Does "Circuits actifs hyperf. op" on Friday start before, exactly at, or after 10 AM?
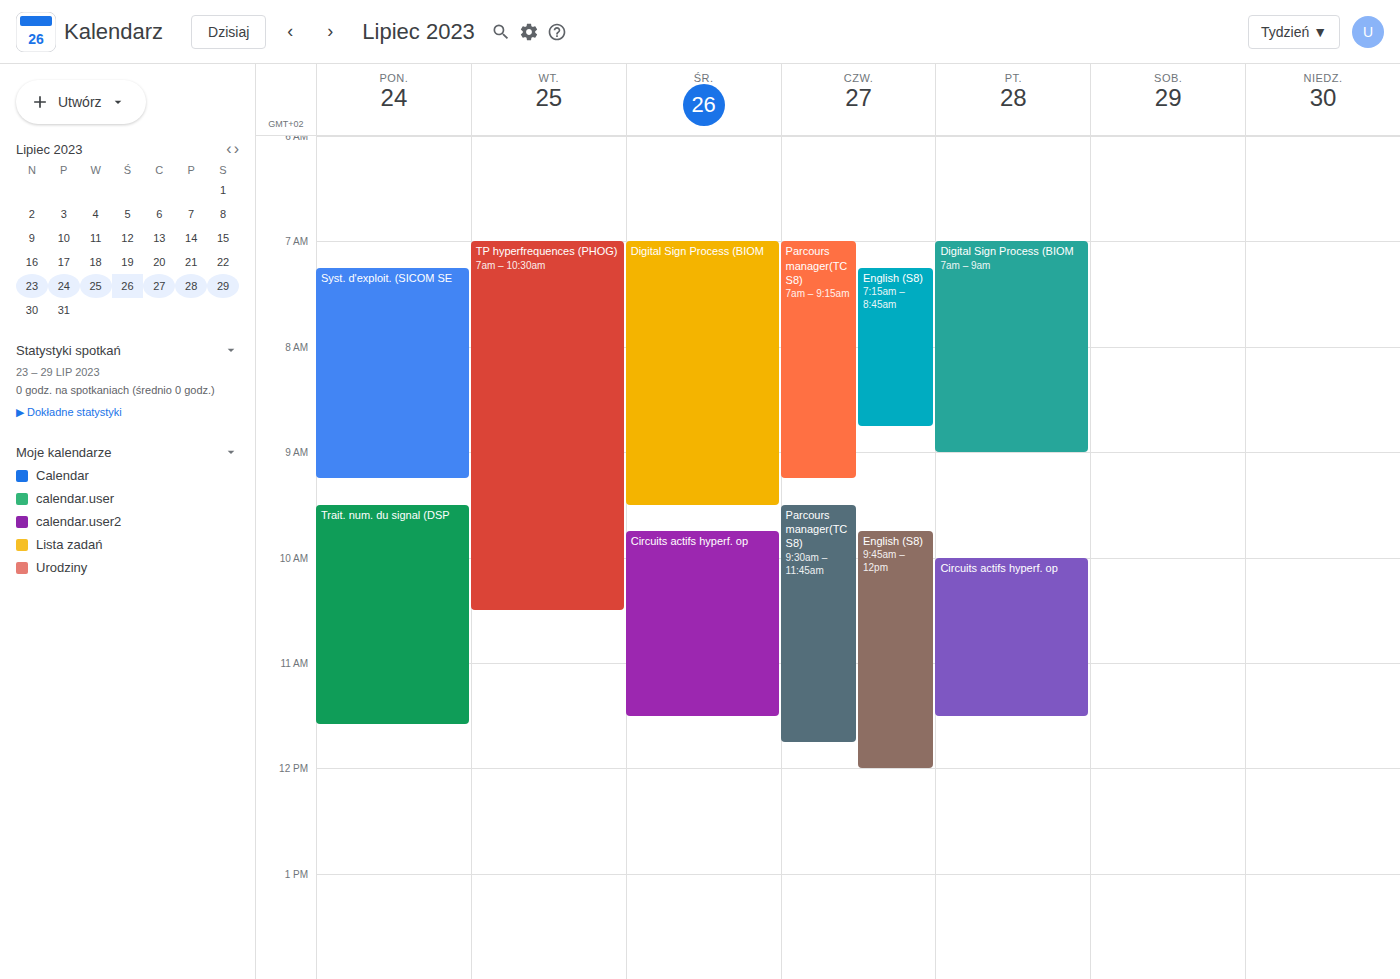
10:00 AM -- exactly at 10 AM, on the 10 AM line.